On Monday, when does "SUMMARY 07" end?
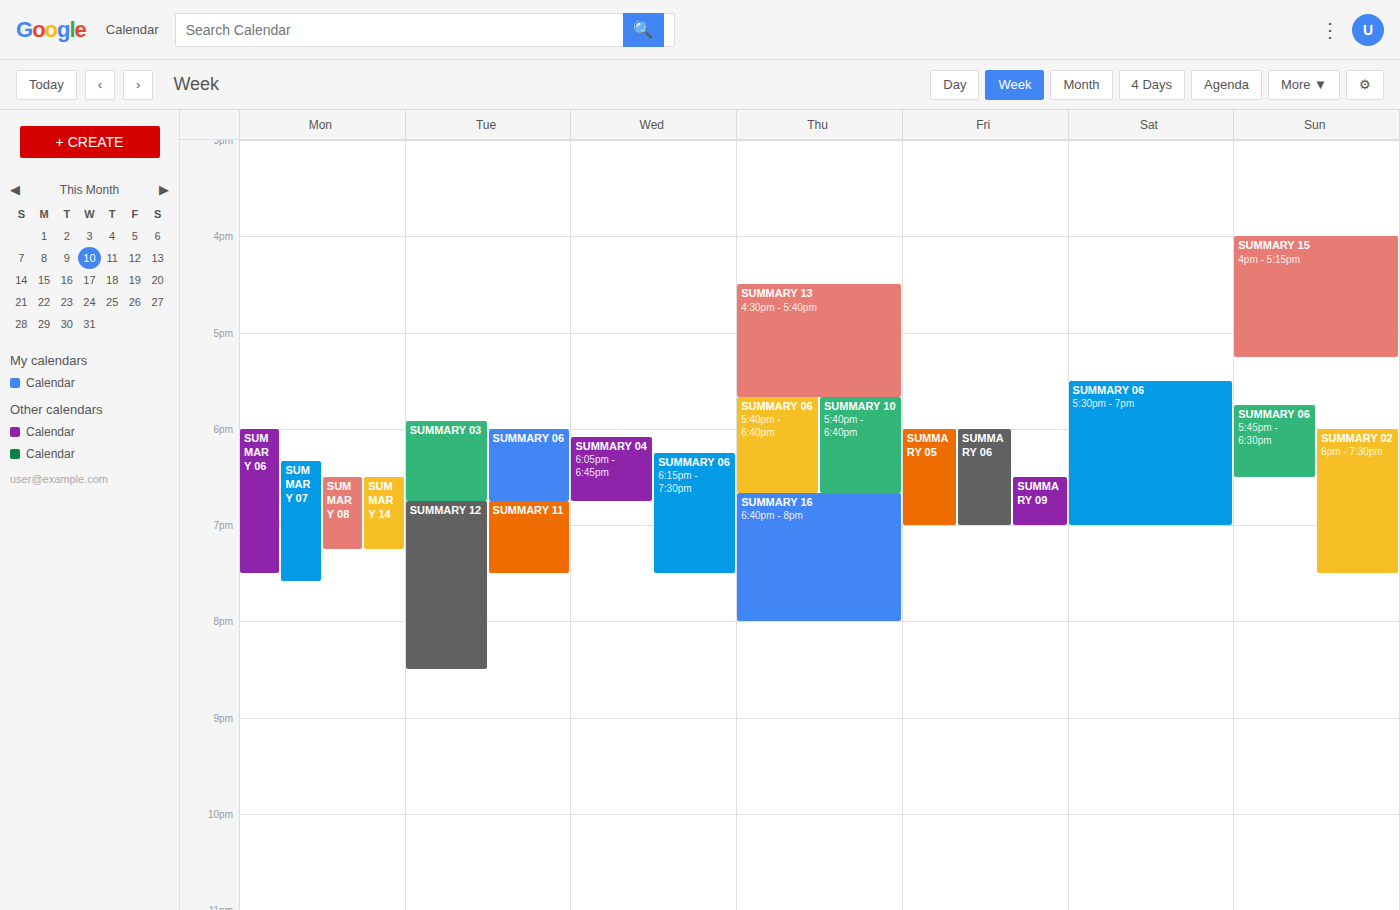
7:35 PM